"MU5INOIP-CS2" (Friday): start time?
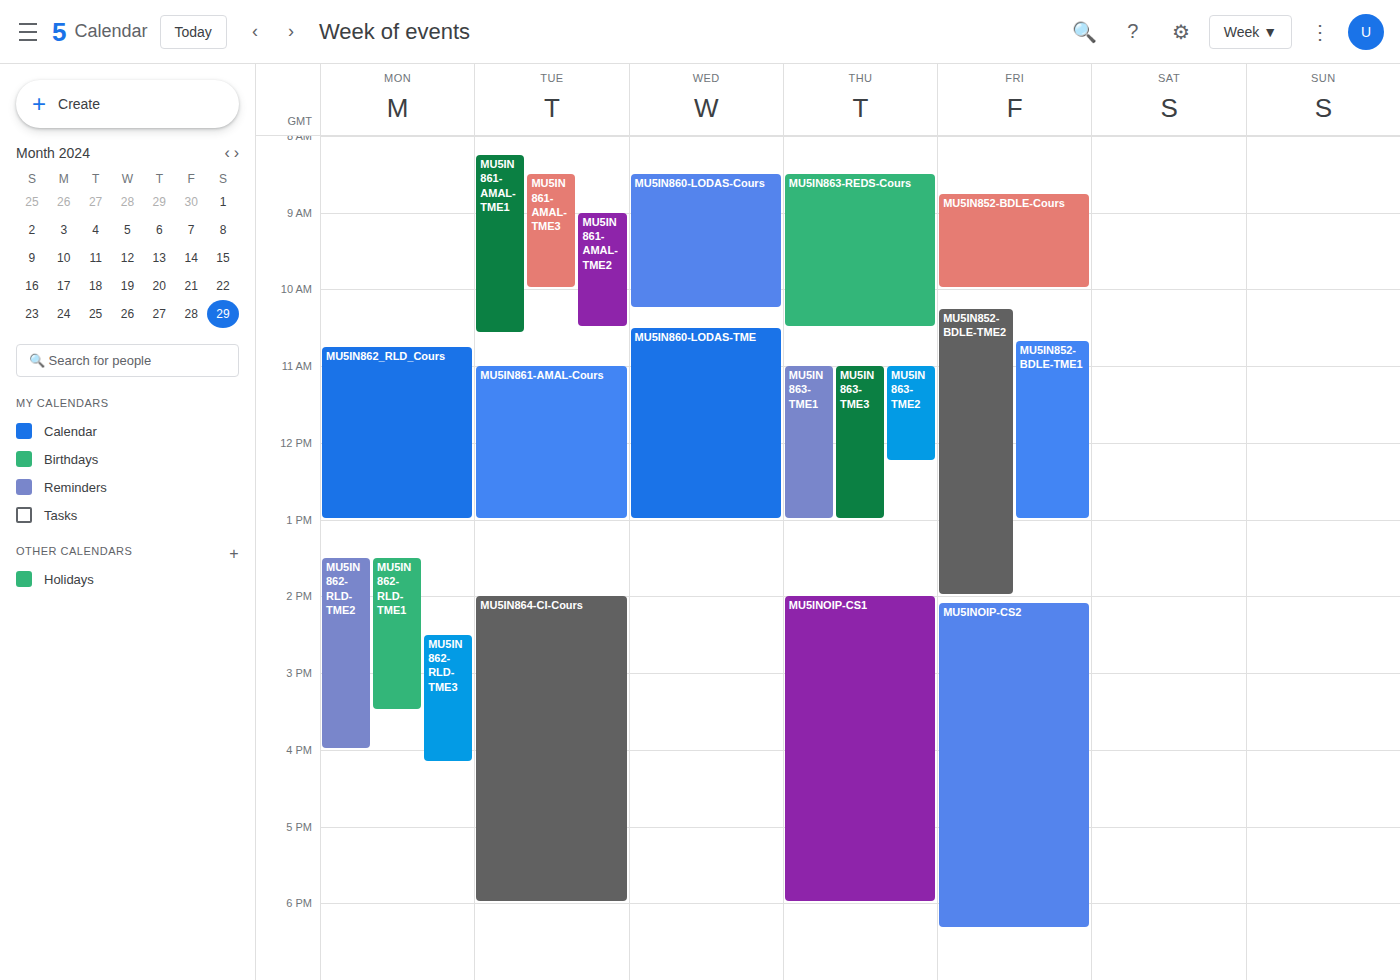
14:05